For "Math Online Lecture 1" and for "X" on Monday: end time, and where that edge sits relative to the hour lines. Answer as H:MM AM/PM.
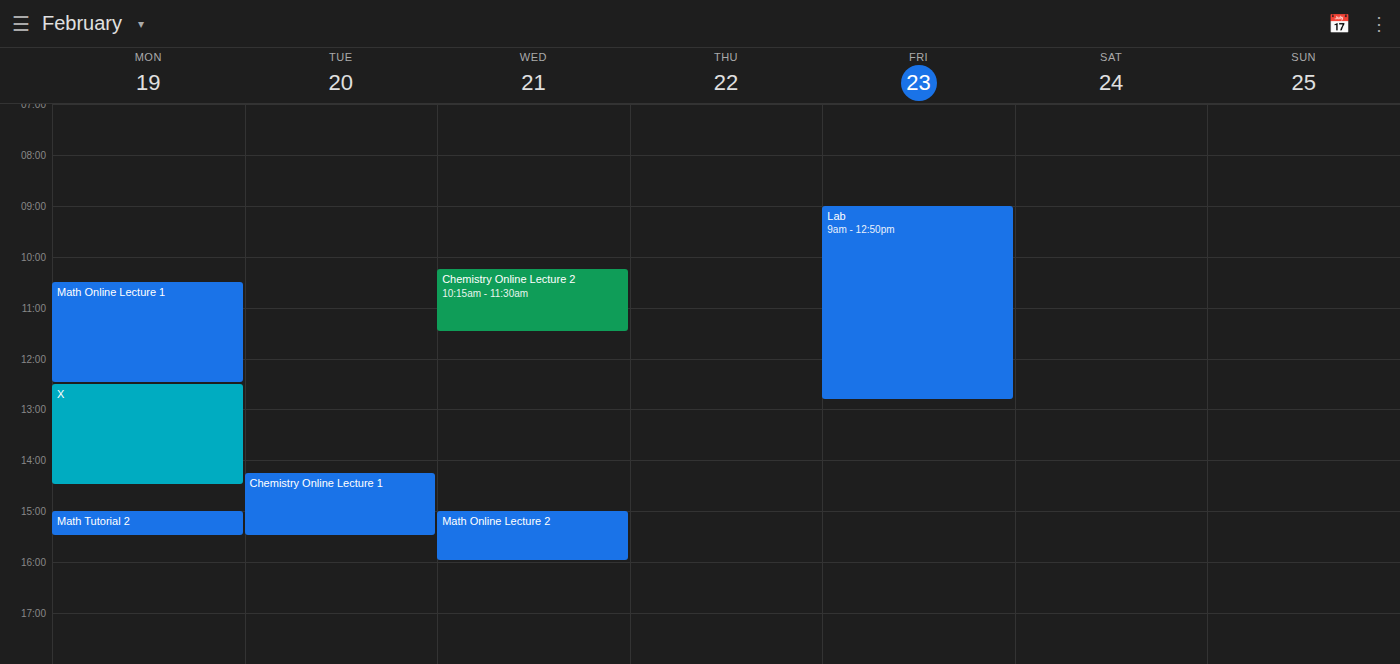
"Math Online Lecture 1": 12:30 PM, halfway between the 12 PM and 1 PM lines. "X": 2:30 PM, halfway between the 2 PM and 3 PM lines.